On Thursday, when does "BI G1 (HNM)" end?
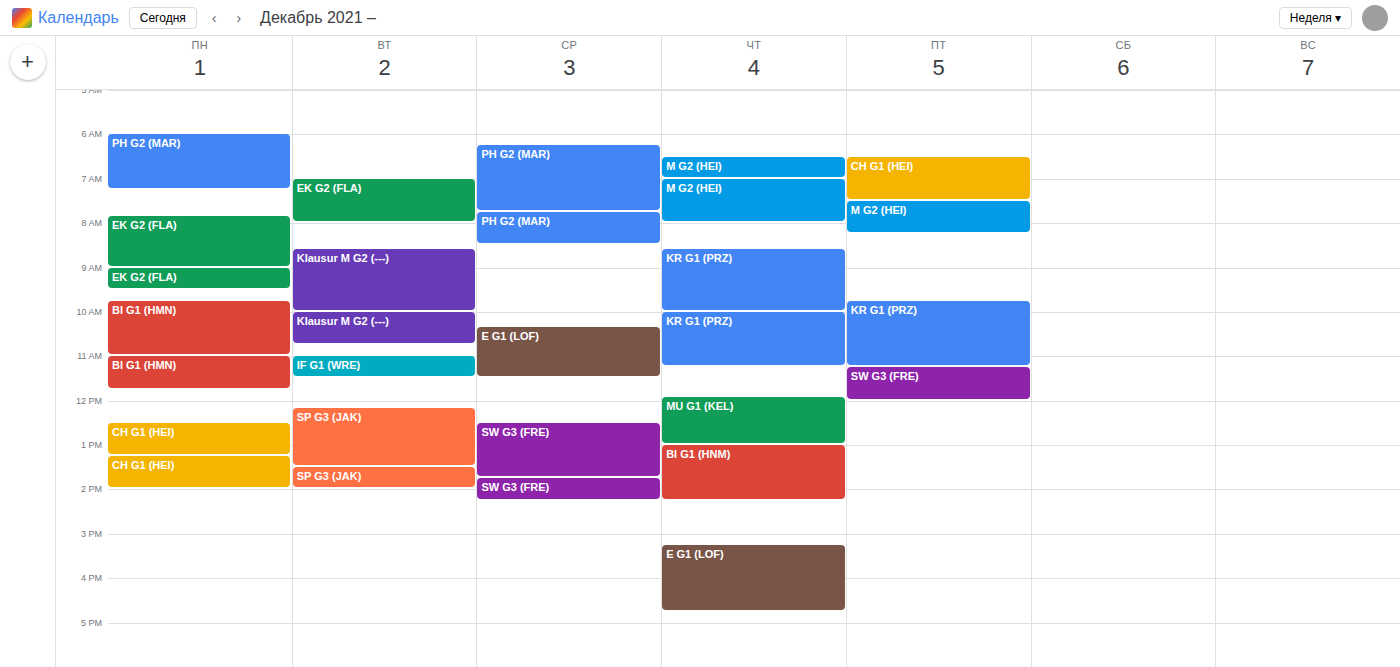
2:15 PM